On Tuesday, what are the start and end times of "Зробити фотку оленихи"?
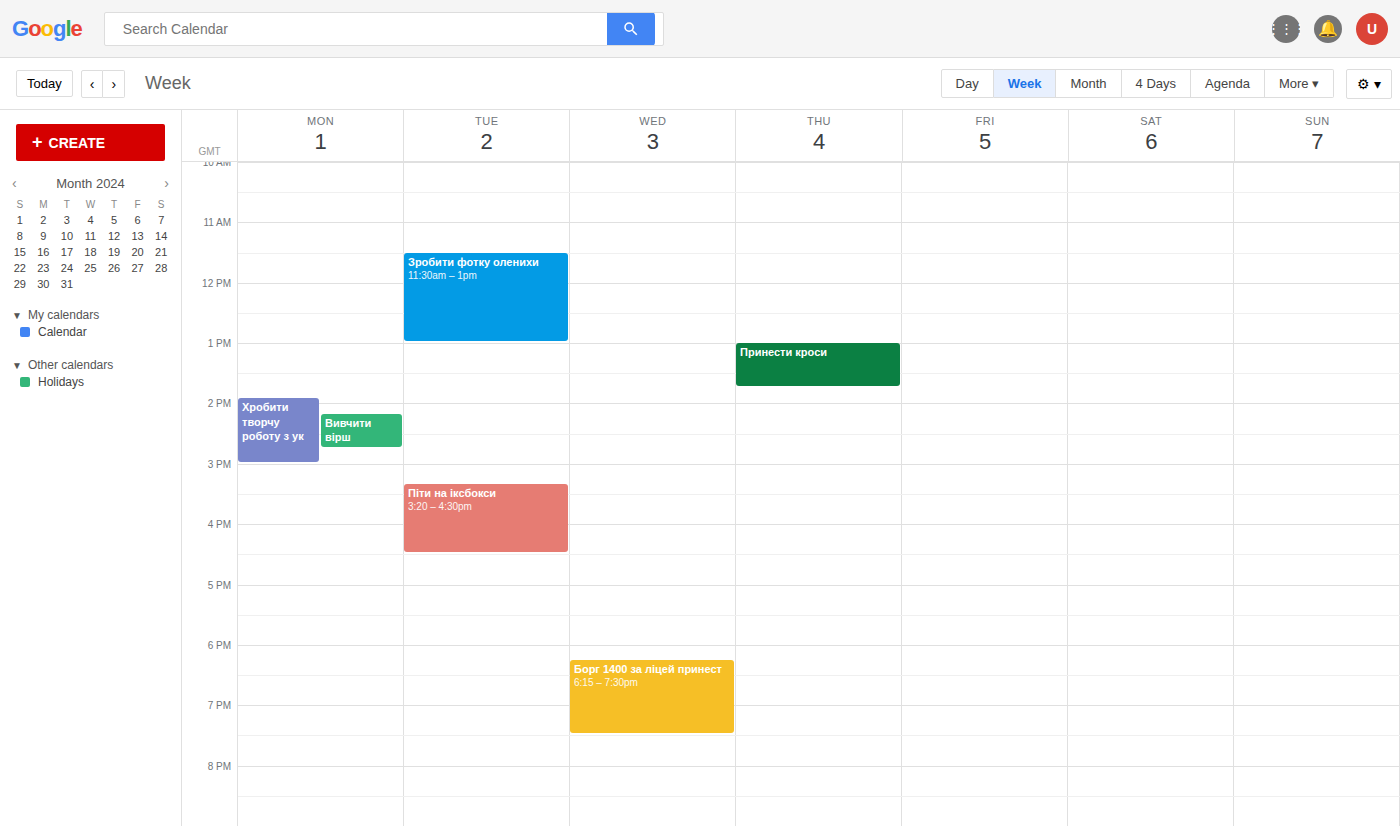
11:30 AM to 1:00 PM